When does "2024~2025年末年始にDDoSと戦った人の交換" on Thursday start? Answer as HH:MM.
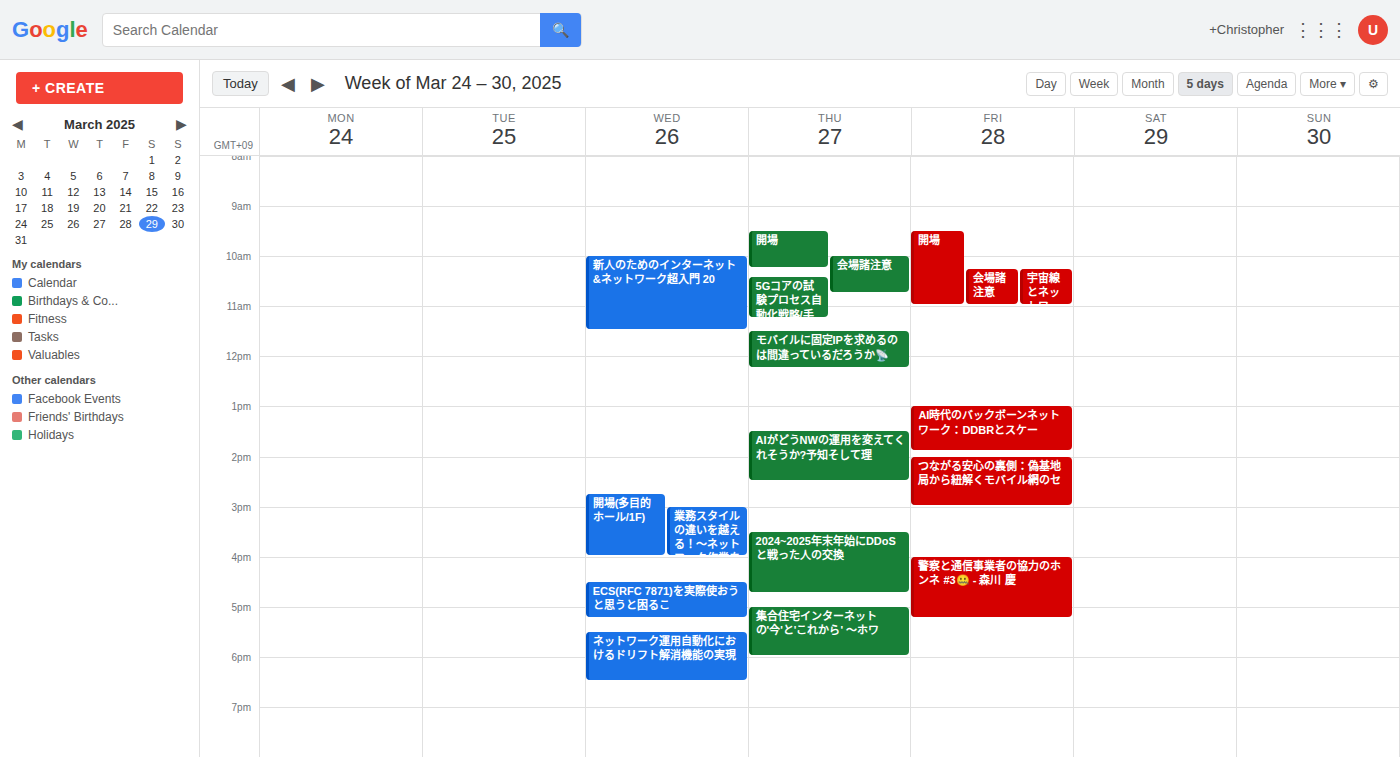
15:30